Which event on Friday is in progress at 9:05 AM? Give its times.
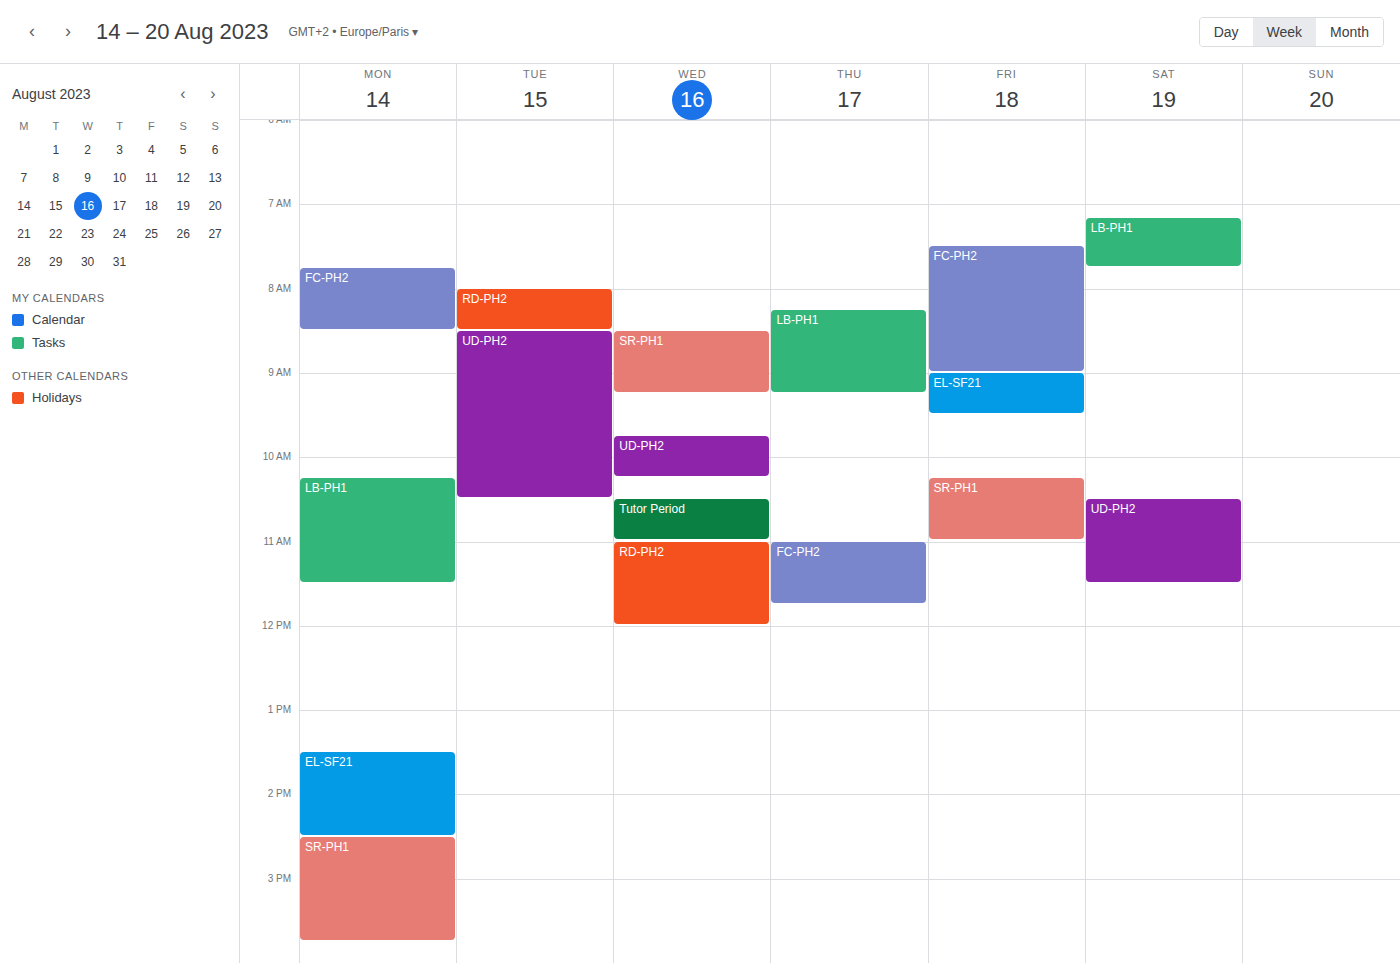
"EL-SF21", 9:00 AM to 9:30 AM